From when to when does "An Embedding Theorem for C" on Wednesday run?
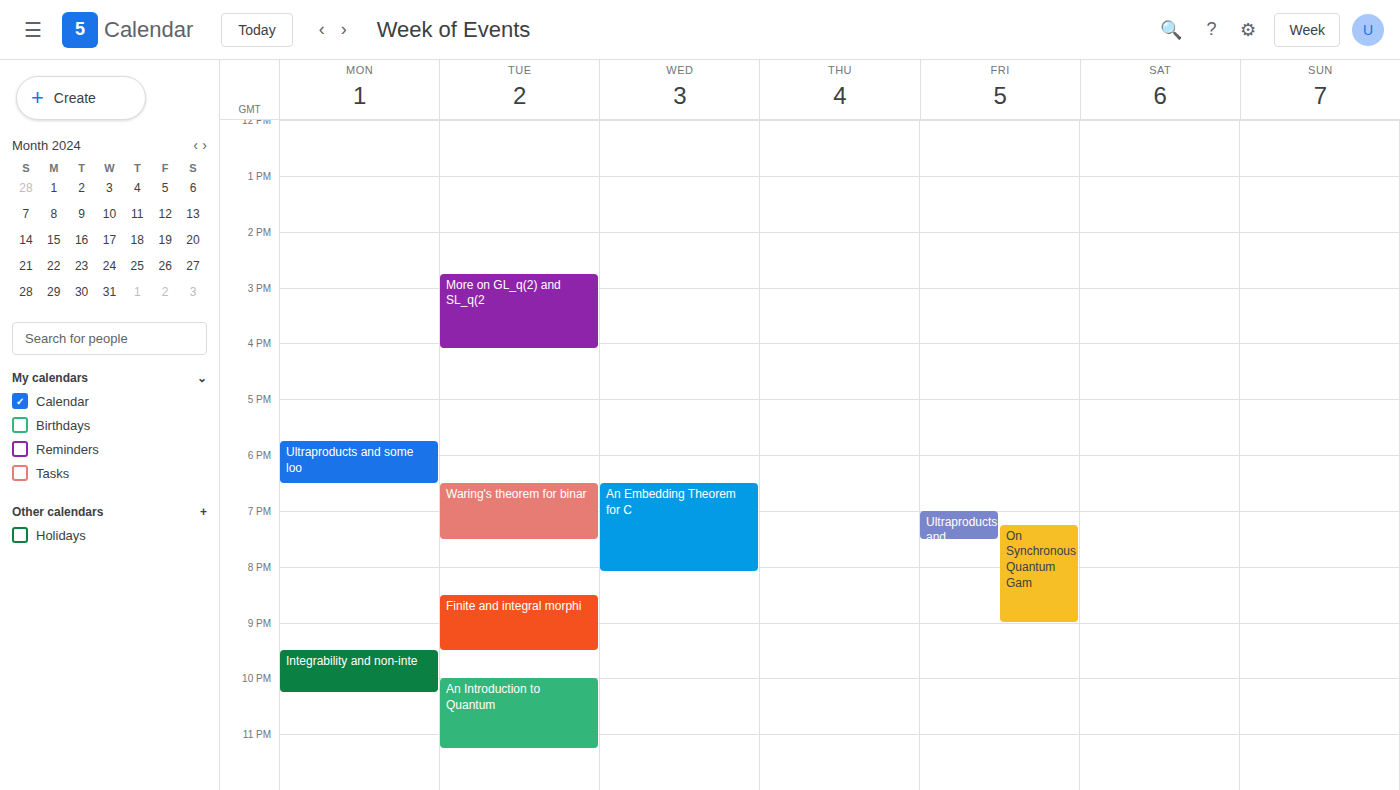
6:30 PM to 8:05 PM